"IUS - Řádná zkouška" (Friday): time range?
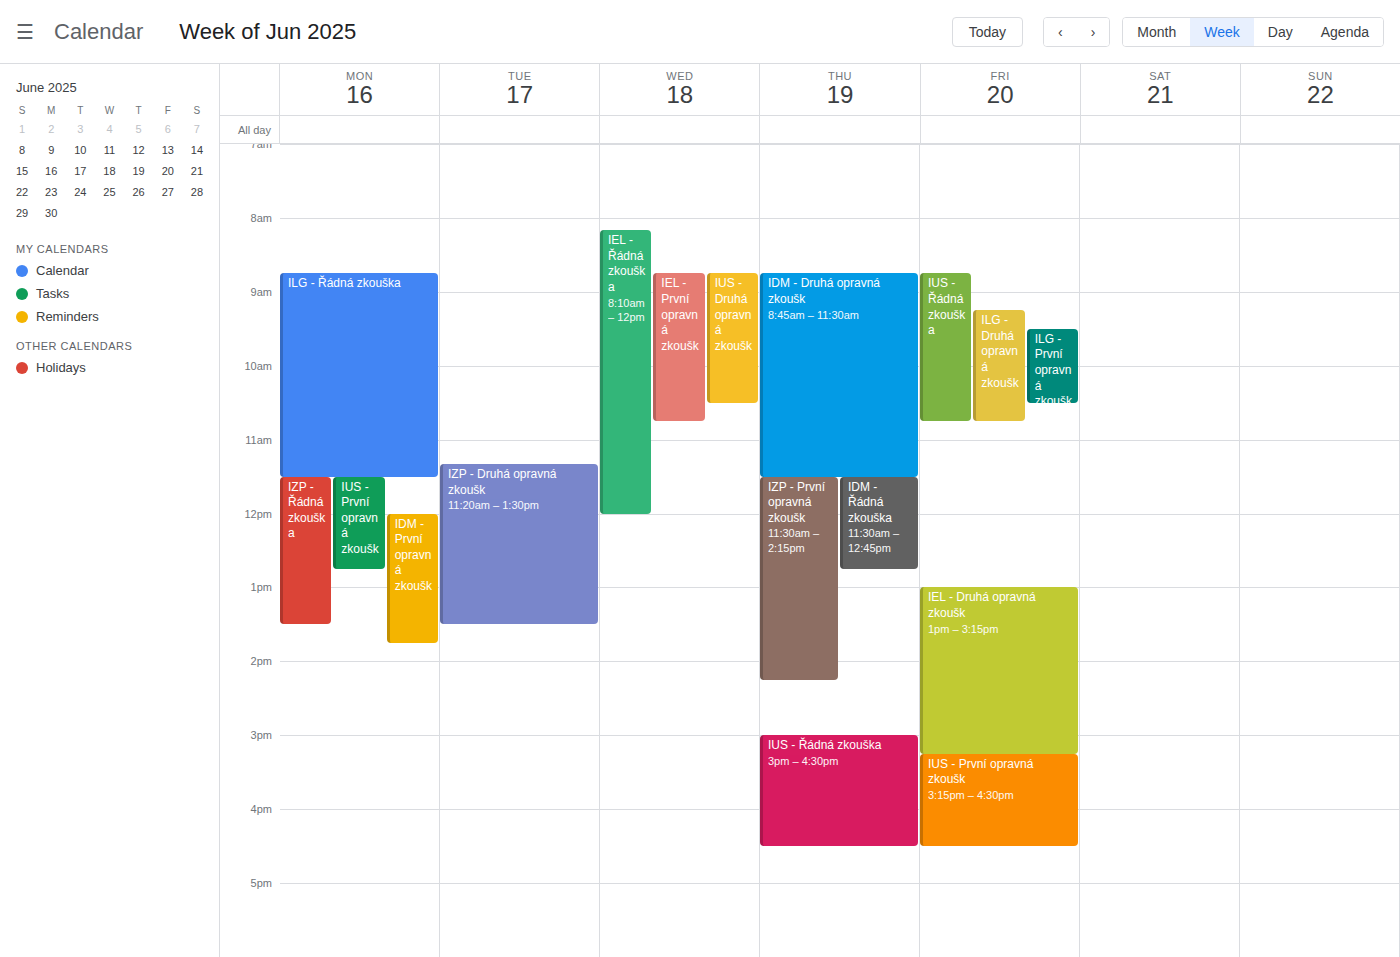
8:45 AM to 10:45 AM